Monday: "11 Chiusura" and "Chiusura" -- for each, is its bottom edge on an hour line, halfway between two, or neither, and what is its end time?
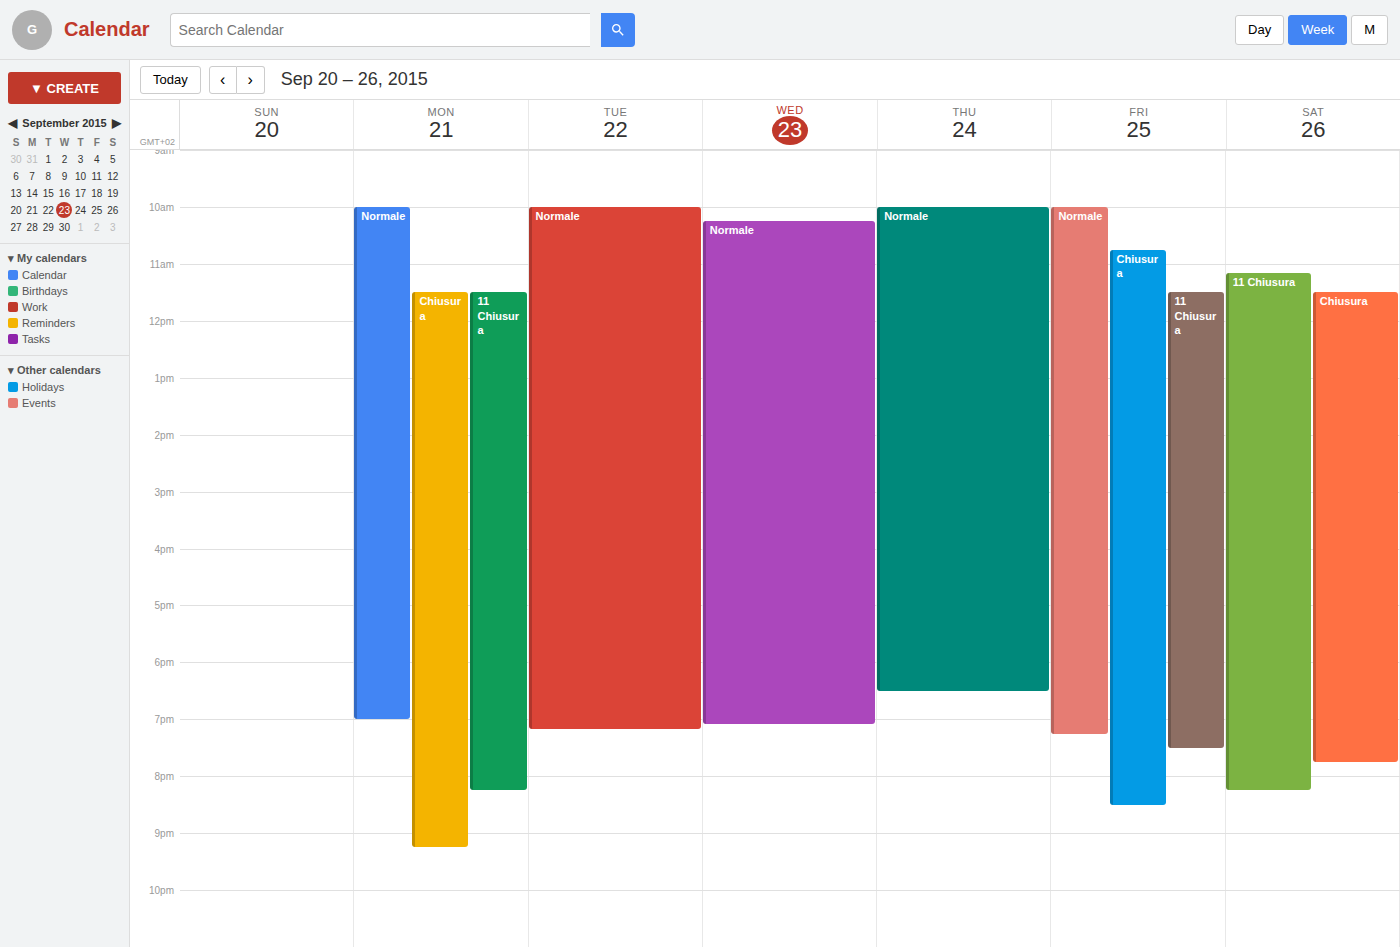
"11 Chiusura": 8:15 PM, neither: a quarter of the way from the 8 PM line to the 9 PM line. "Chiusura": 9:15 PM, neither: a quarter of the way from the 9 PM line to the 10 PM line.